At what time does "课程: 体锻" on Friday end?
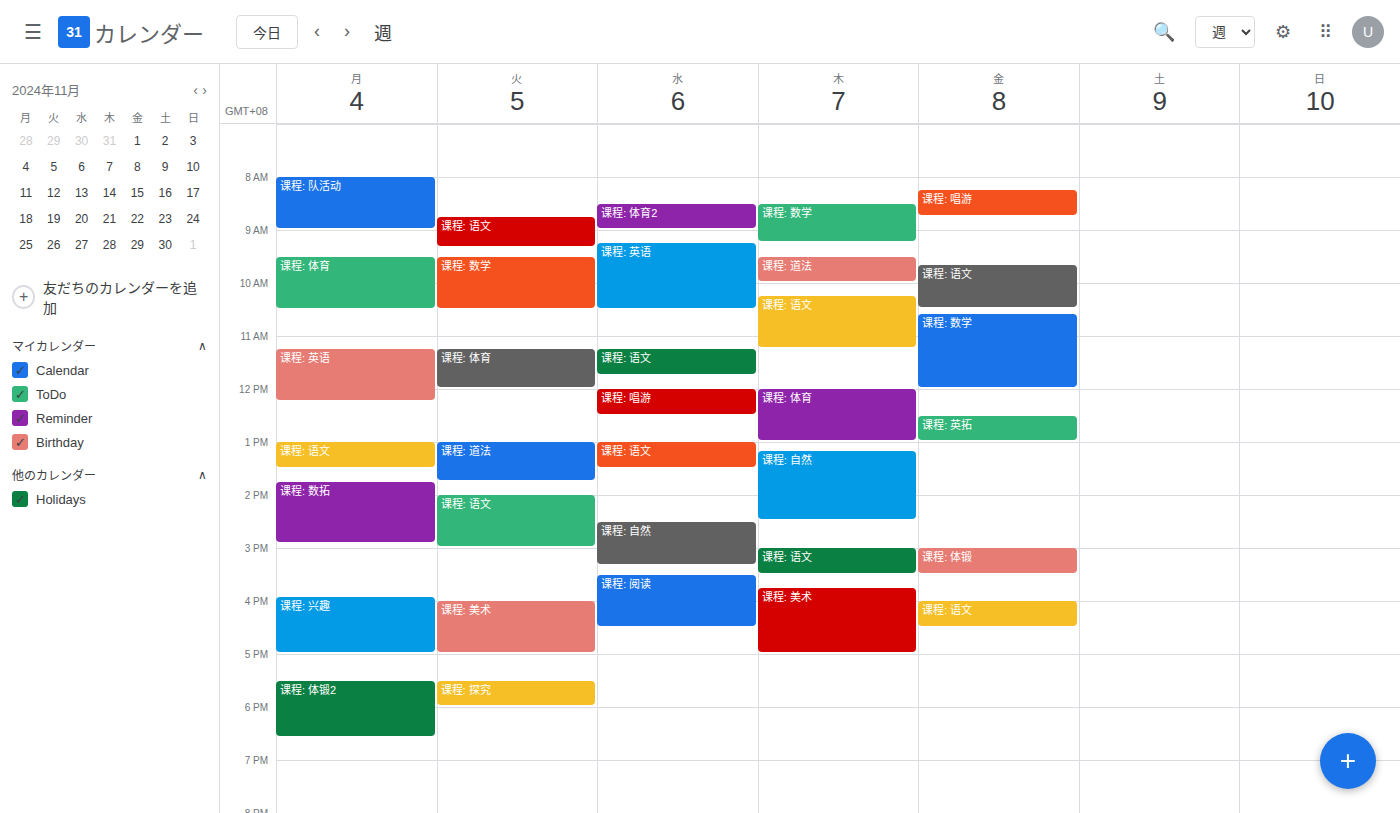
3:30 PM